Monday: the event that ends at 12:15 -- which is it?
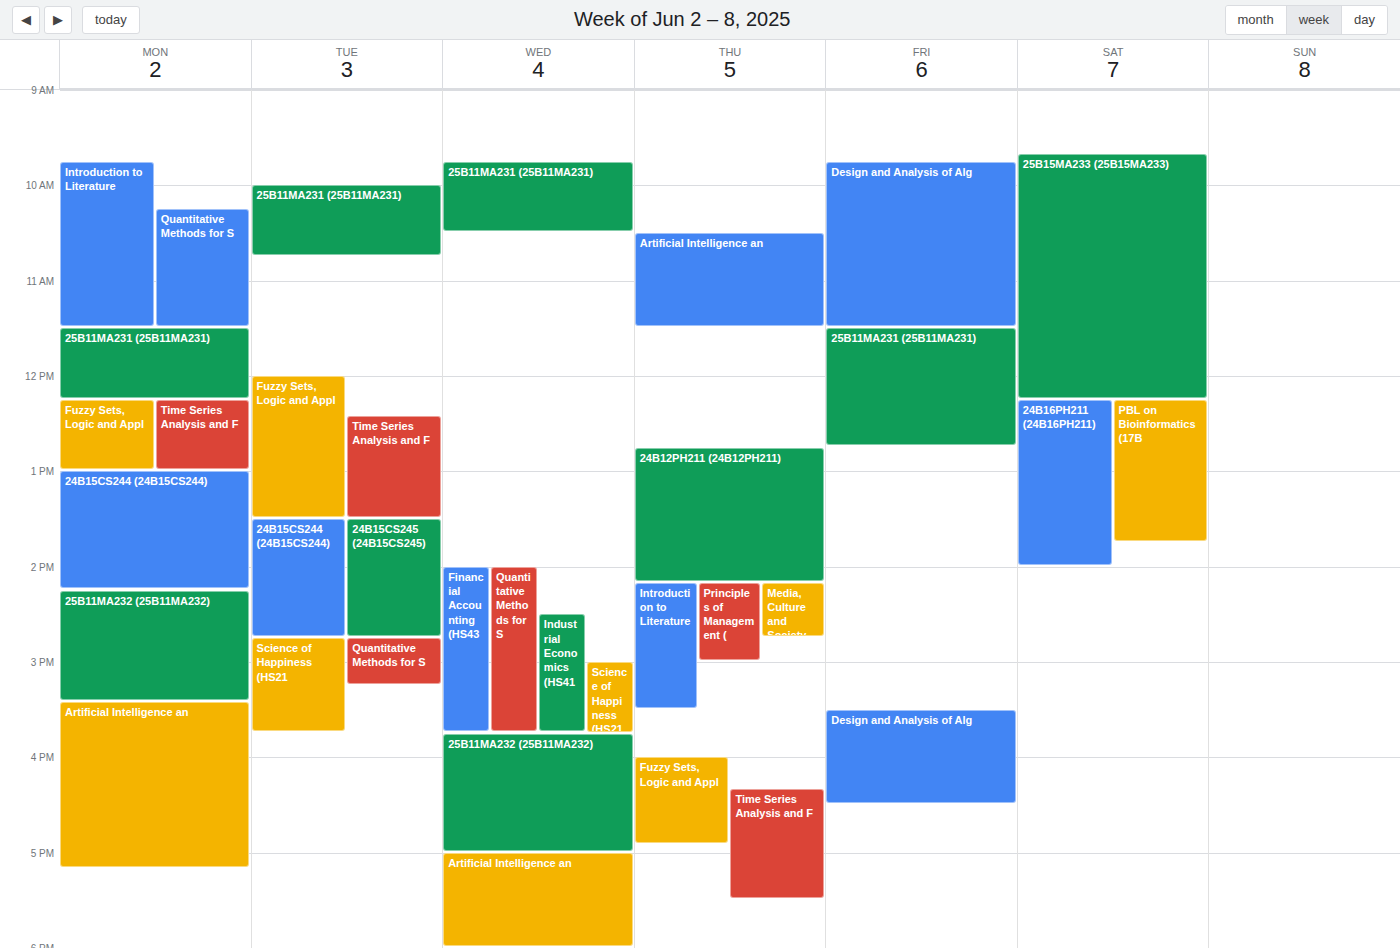
"25B11MA231 (25B11MA231)"